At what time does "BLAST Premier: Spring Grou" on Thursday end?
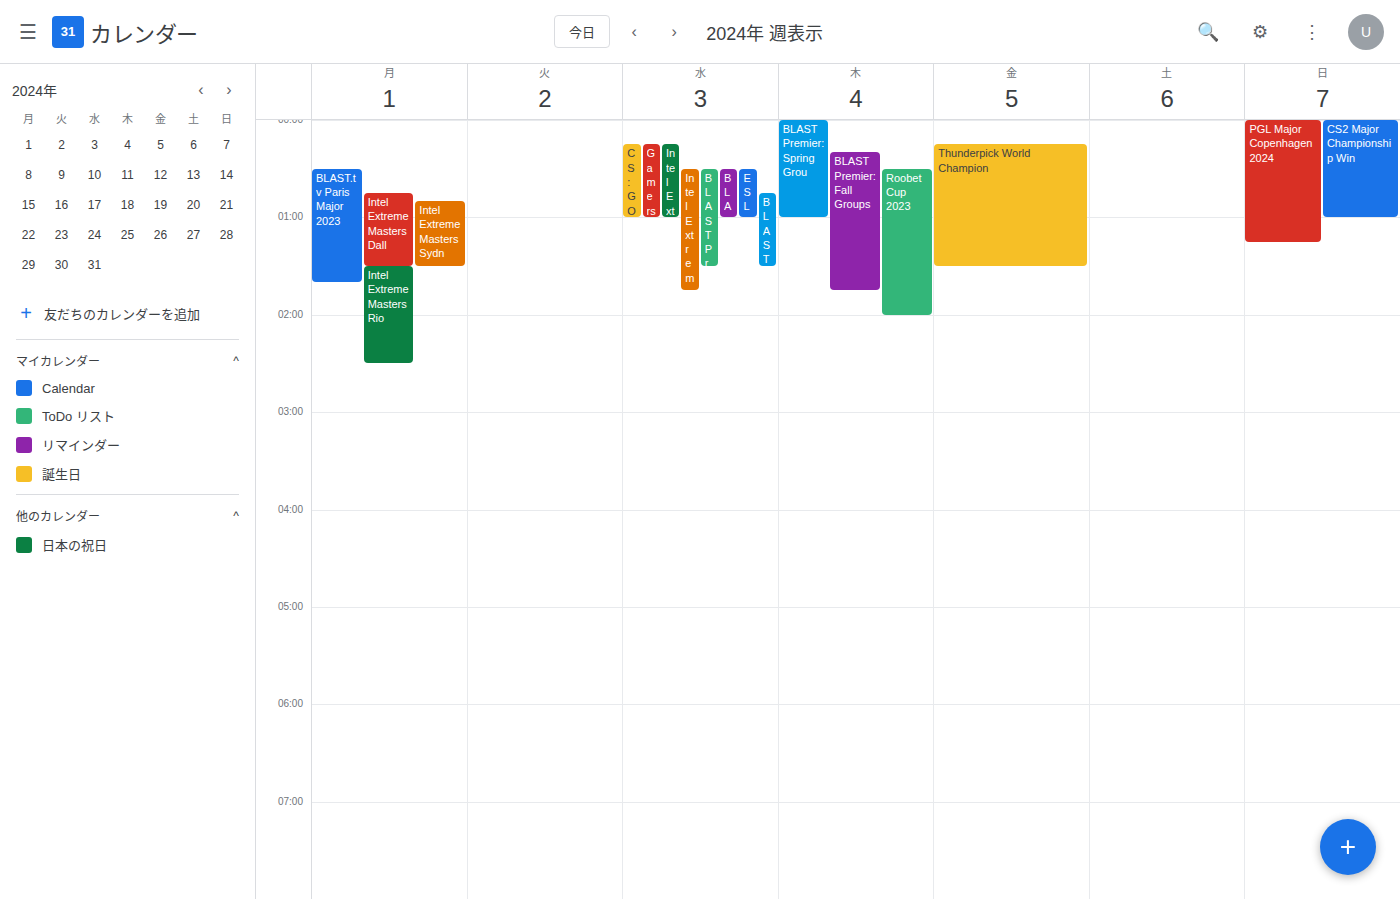
01:00